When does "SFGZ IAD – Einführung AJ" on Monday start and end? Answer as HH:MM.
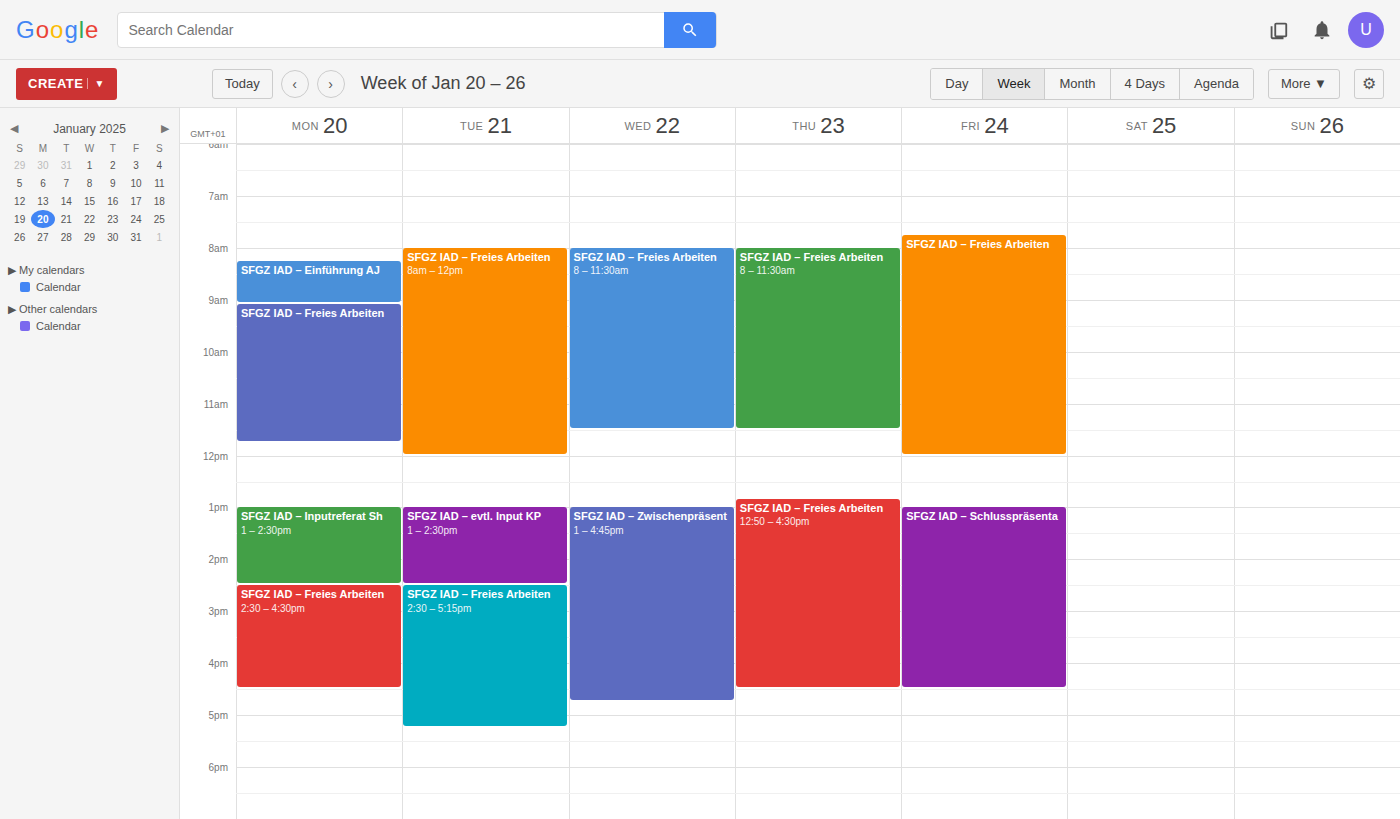
08:15 to 09:05